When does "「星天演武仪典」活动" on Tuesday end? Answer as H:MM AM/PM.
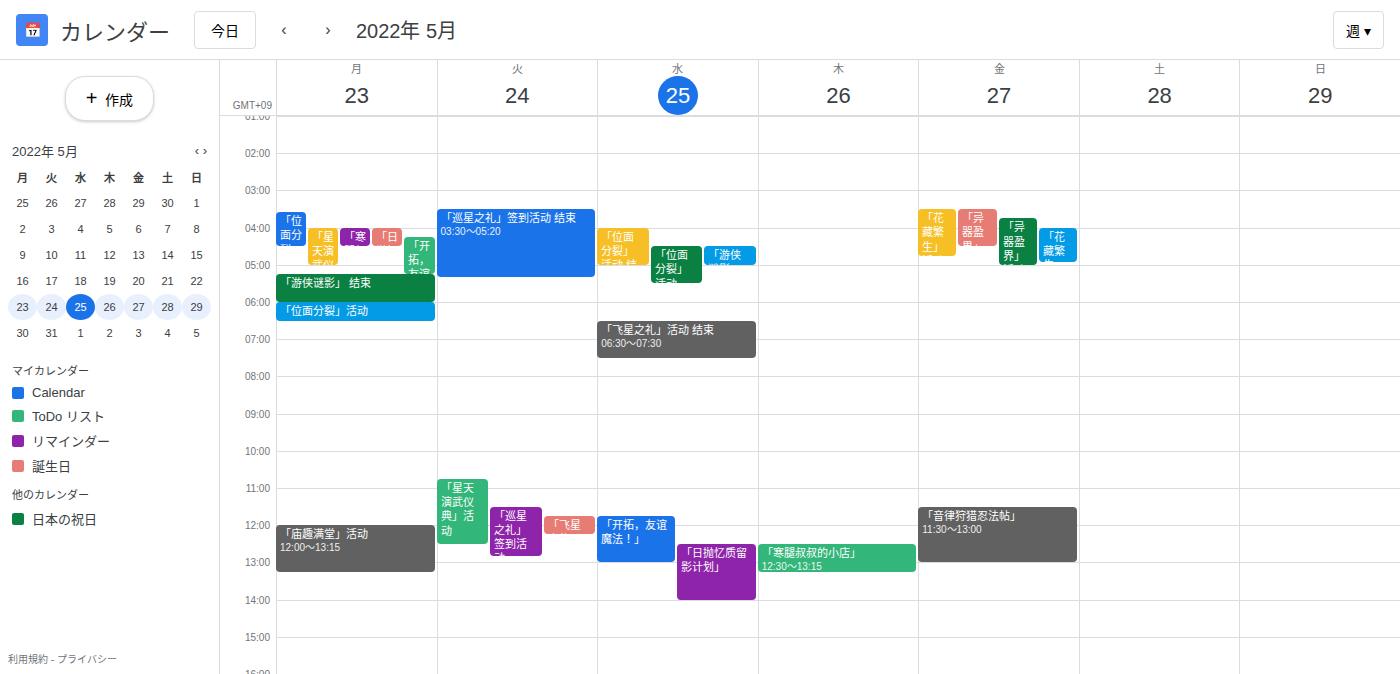
12:30 PM